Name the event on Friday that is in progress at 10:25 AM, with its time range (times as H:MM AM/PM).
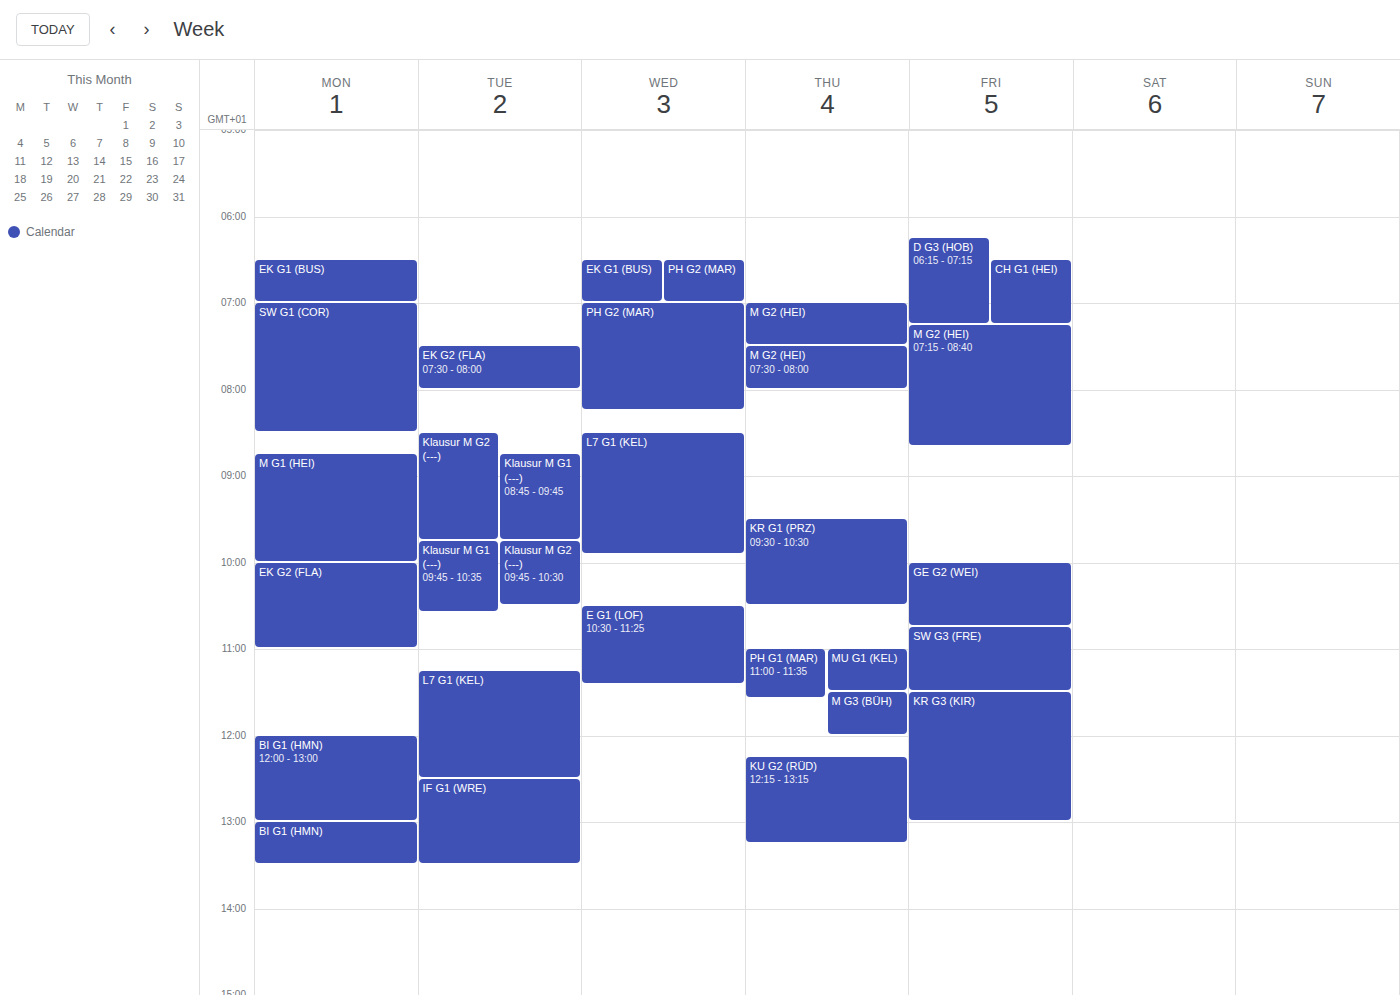
"GE G2 (WEI)", 10:00 AM to 10:45 AM